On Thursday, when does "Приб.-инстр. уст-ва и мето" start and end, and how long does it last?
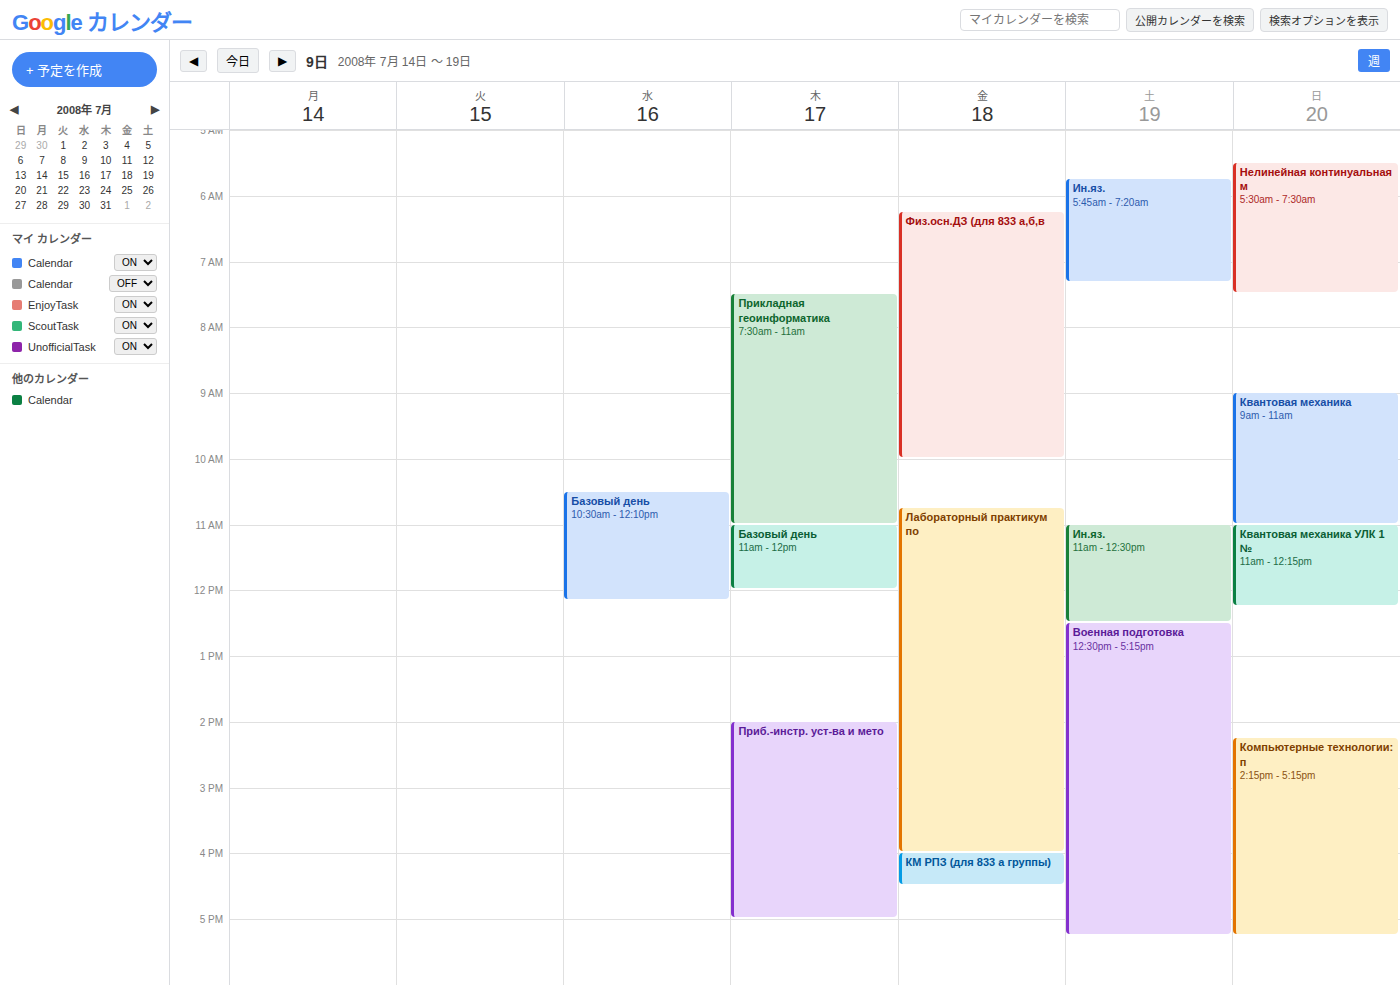
2:00 PM to 5:00 PM, 3 hours